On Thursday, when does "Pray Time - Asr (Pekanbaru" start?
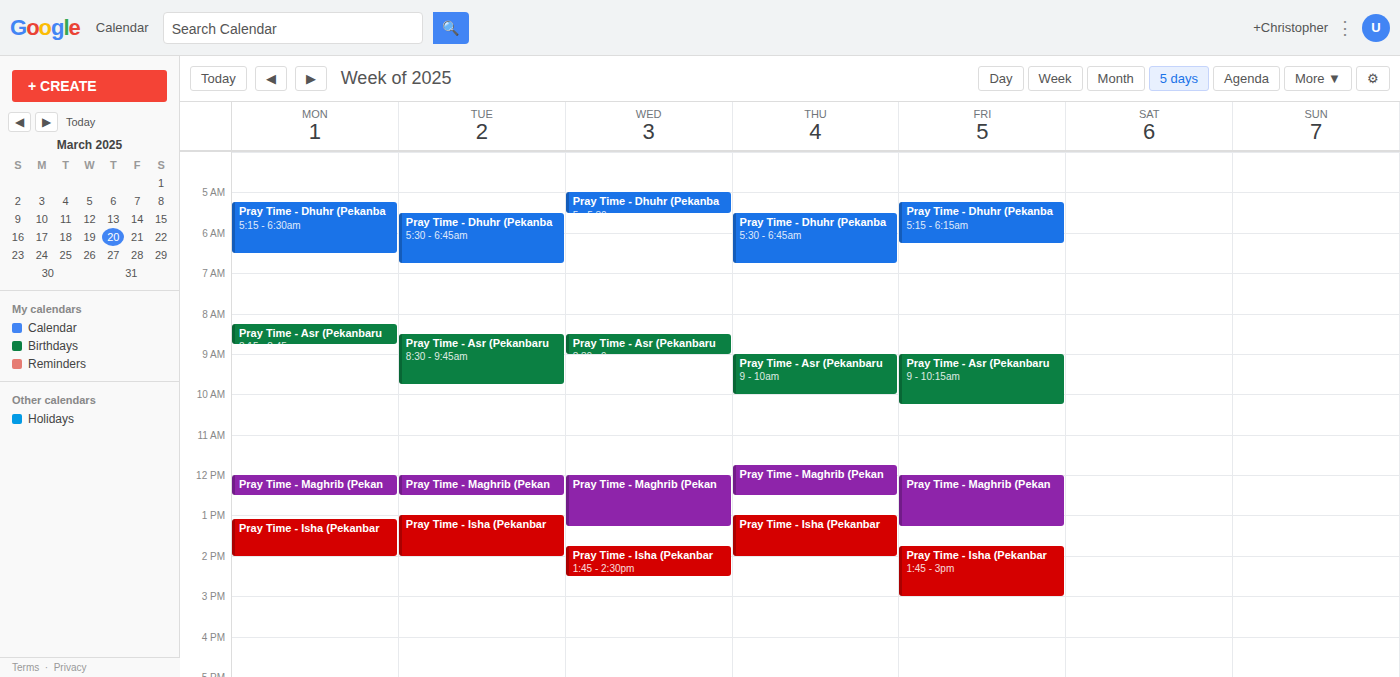
9:00 AM